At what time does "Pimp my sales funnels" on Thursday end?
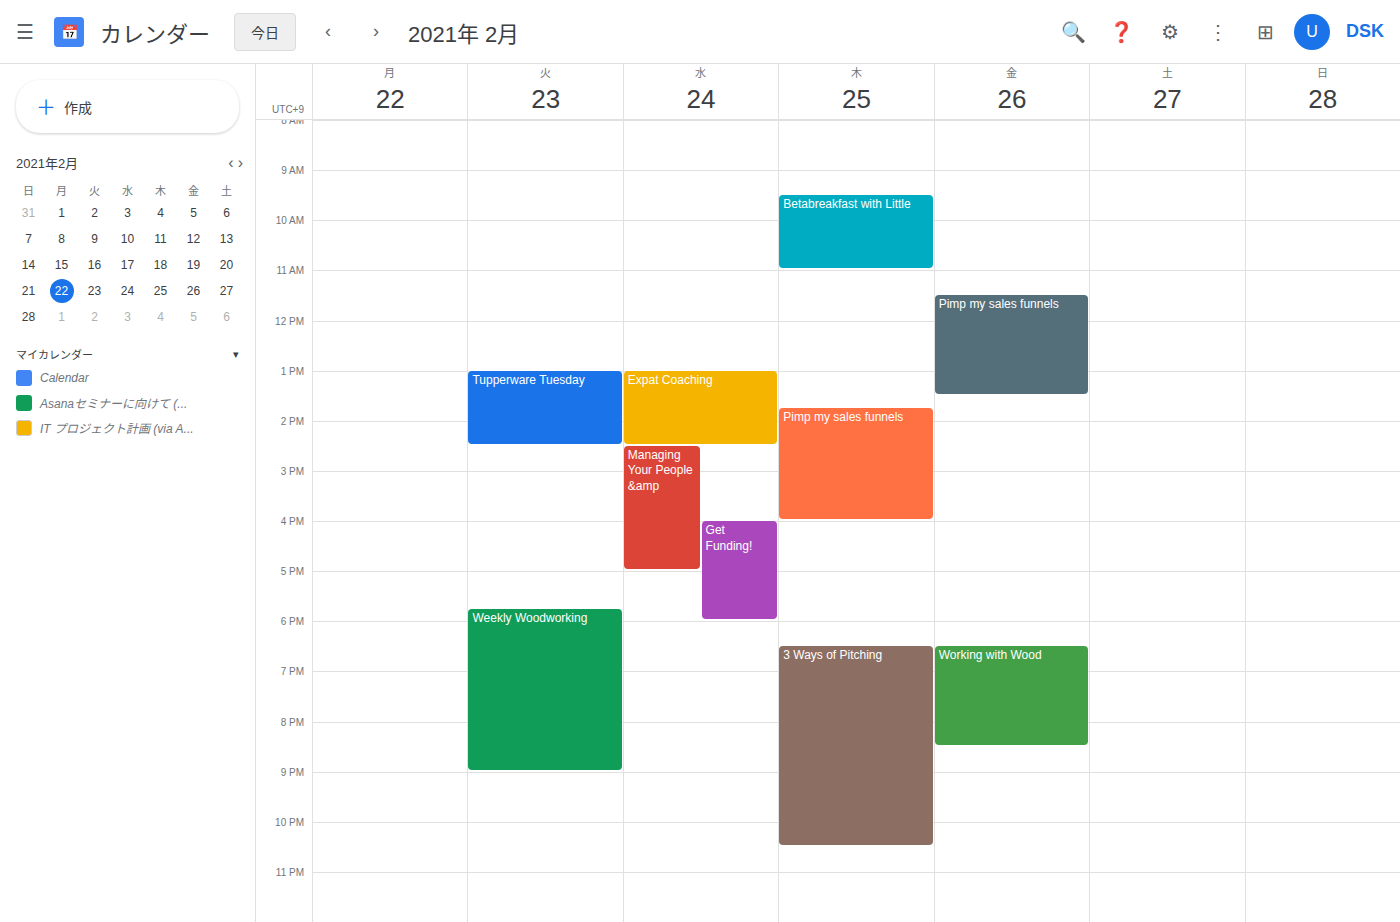
4:00 PM